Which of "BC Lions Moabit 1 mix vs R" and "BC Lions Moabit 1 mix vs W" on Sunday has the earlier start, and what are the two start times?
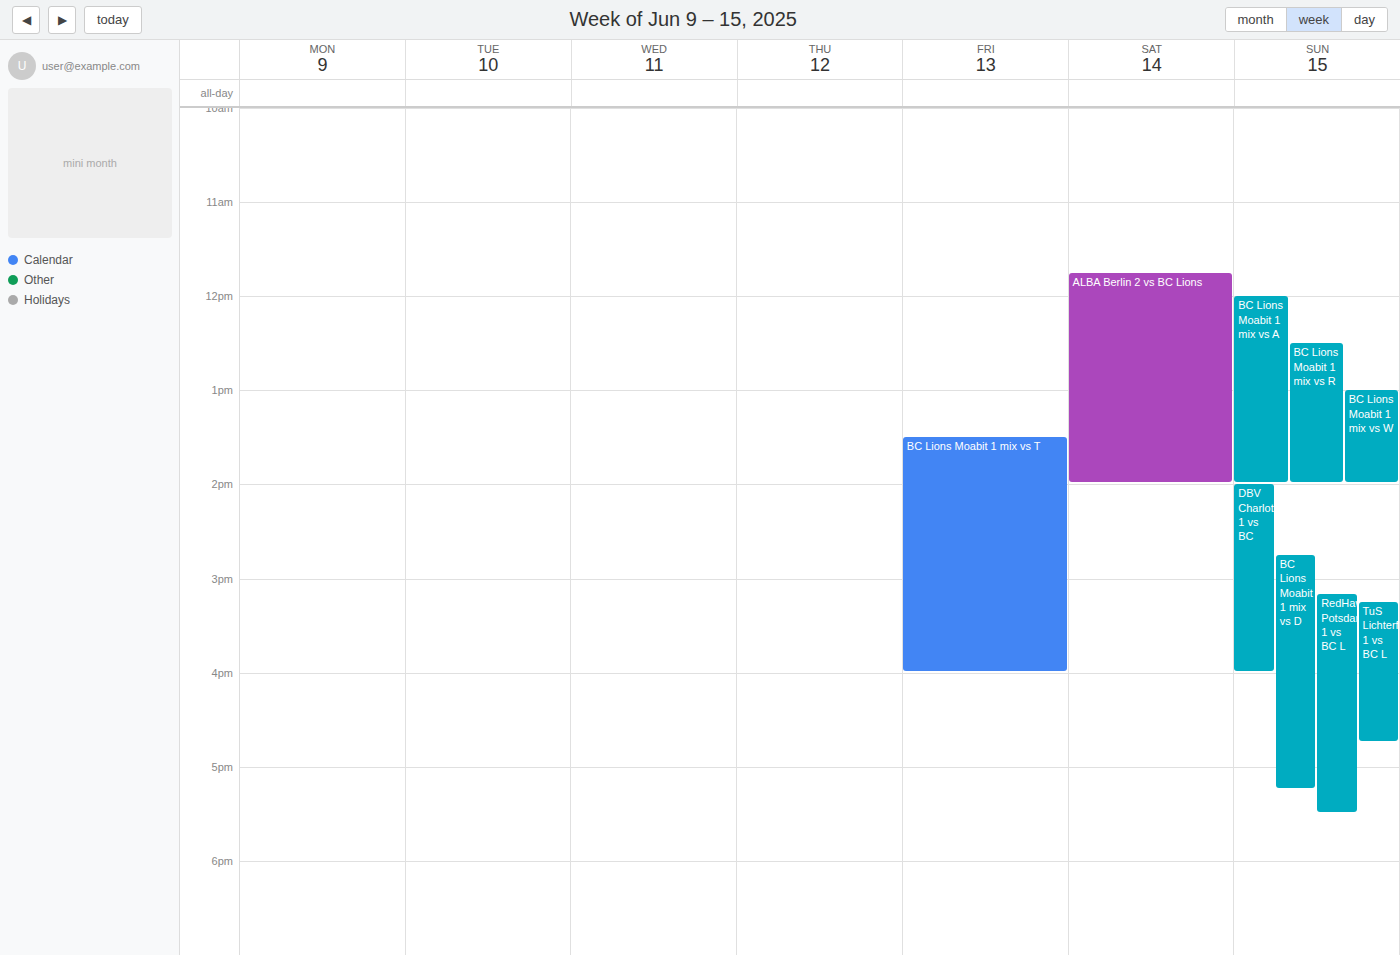
"BC Lions Moabit 1 mix vs R" 12:30 PM; "BC Lions Moabit 1 mix vs W" 1:00 PM.